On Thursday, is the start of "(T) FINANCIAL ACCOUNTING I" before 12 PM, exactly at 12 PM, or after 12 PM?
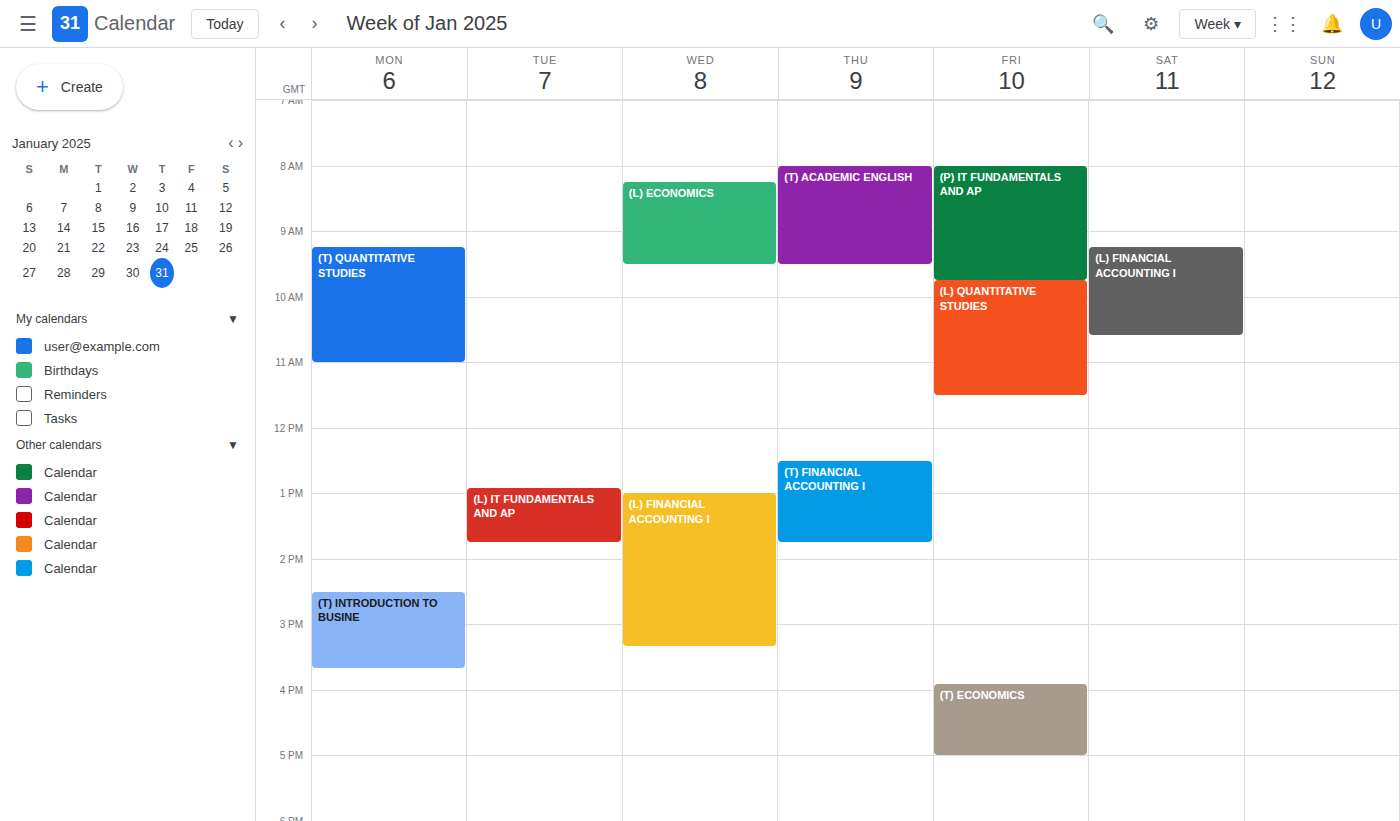
12:30 PM -- after 12 PM, 30 minutes below the 12 PM line.